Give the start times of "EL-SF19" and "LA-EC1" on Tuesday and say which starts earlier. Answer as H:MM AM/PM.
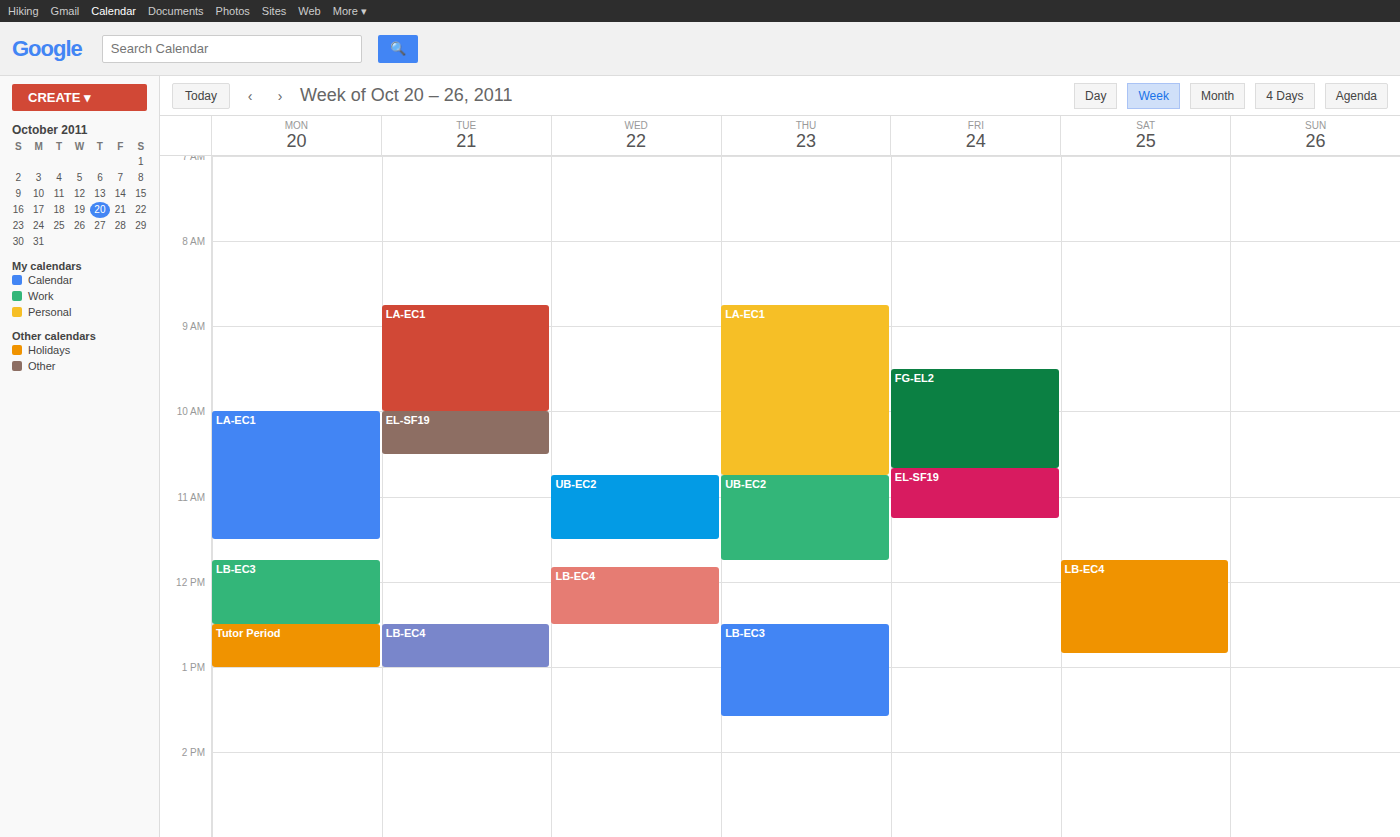
"LA-EC1" 8:45 AM; "EL-SF19" 10:00 AM.